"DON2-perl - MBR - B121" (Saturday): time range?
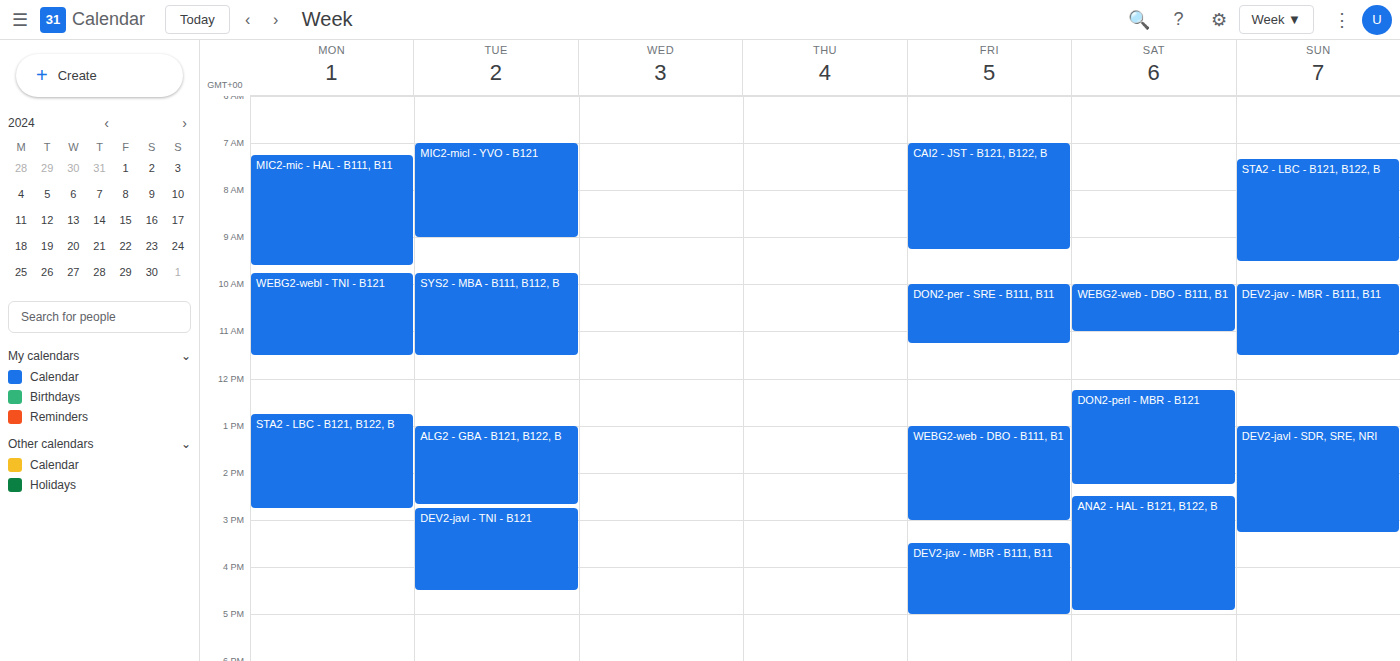
12:15 PM to 2:15 PM